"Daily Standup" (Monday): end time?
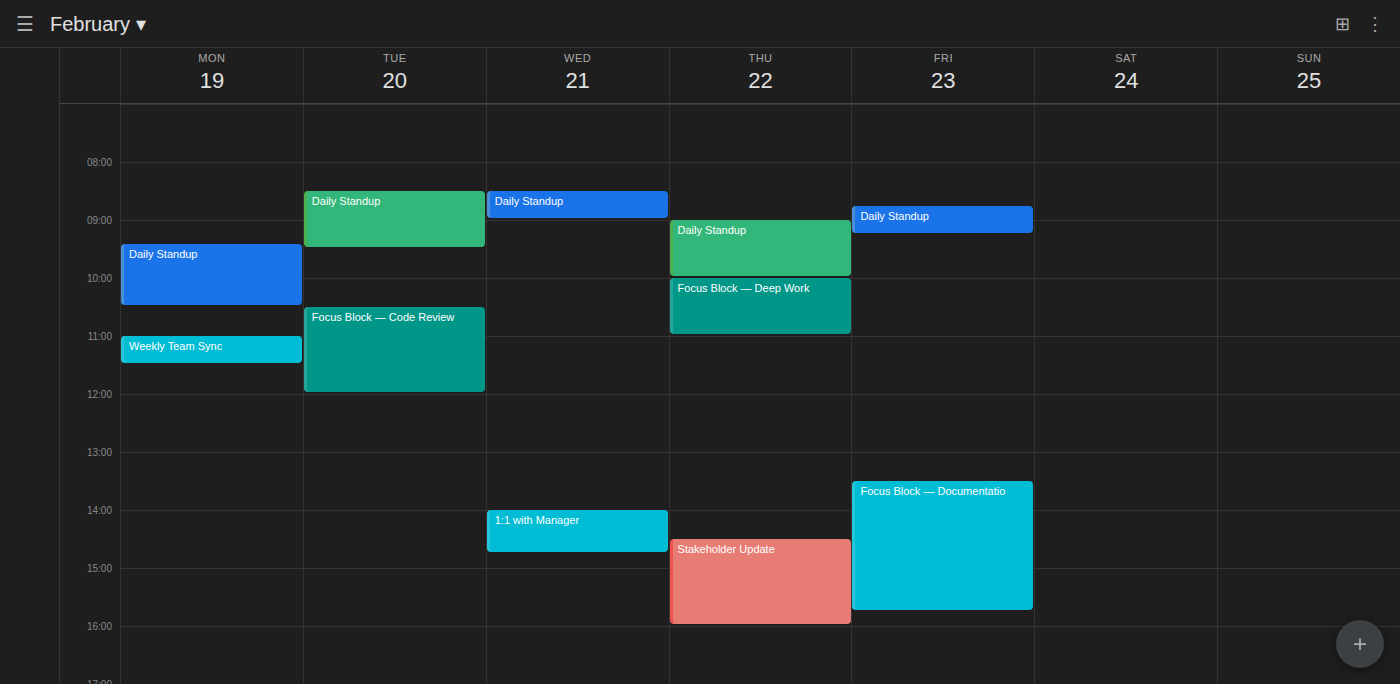
10:30 AM